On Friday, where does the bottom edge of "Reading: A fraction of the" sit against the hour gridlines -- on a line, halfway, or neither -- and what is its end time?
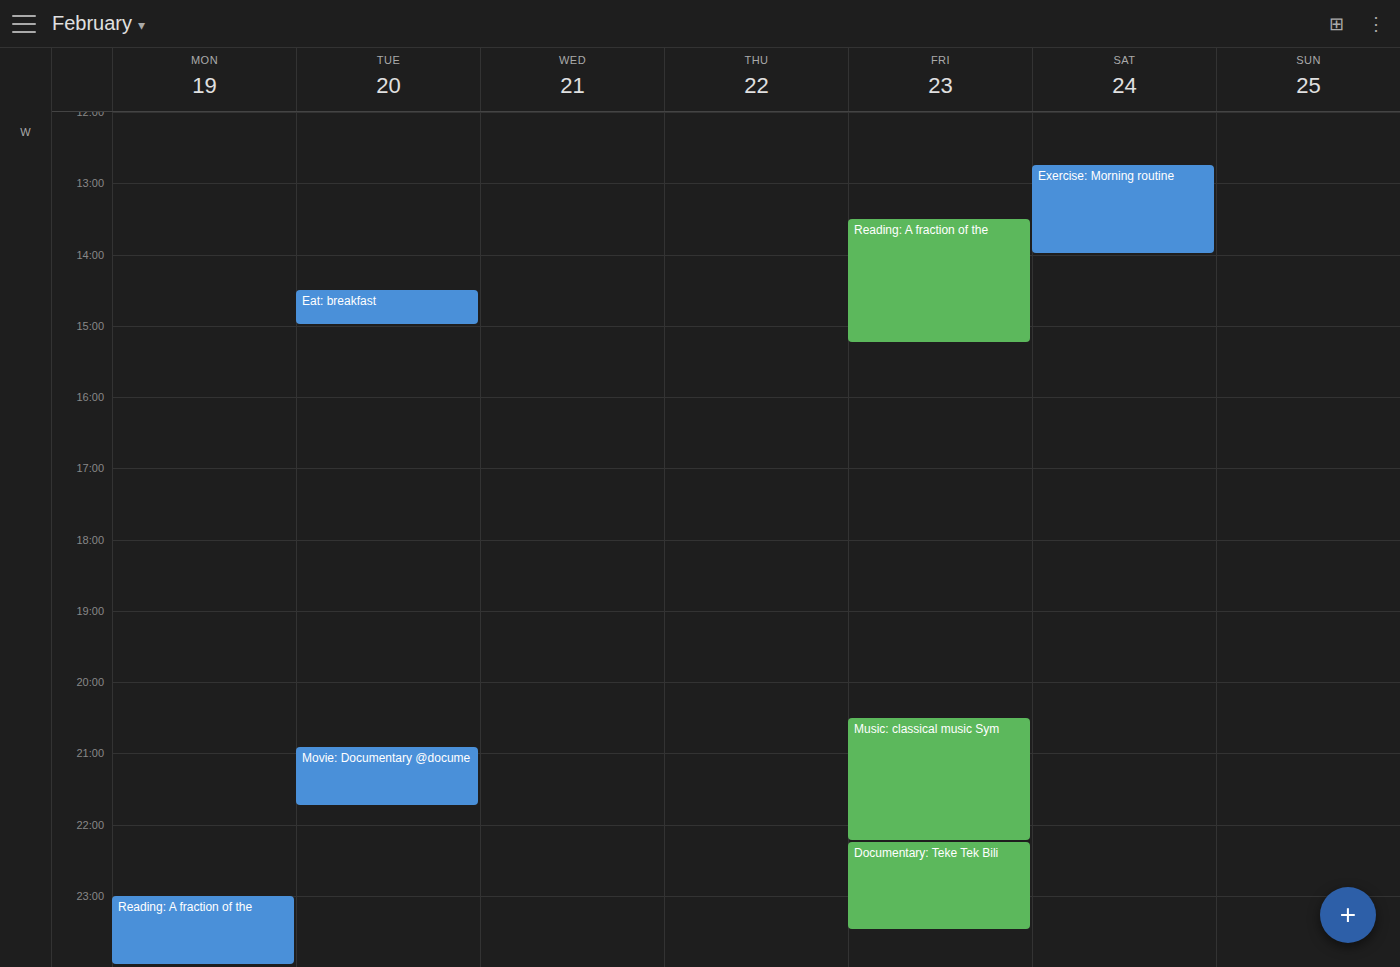
3:15 PM -- neither: a quarter of the way from the 3 PM line to the 4 PM line.